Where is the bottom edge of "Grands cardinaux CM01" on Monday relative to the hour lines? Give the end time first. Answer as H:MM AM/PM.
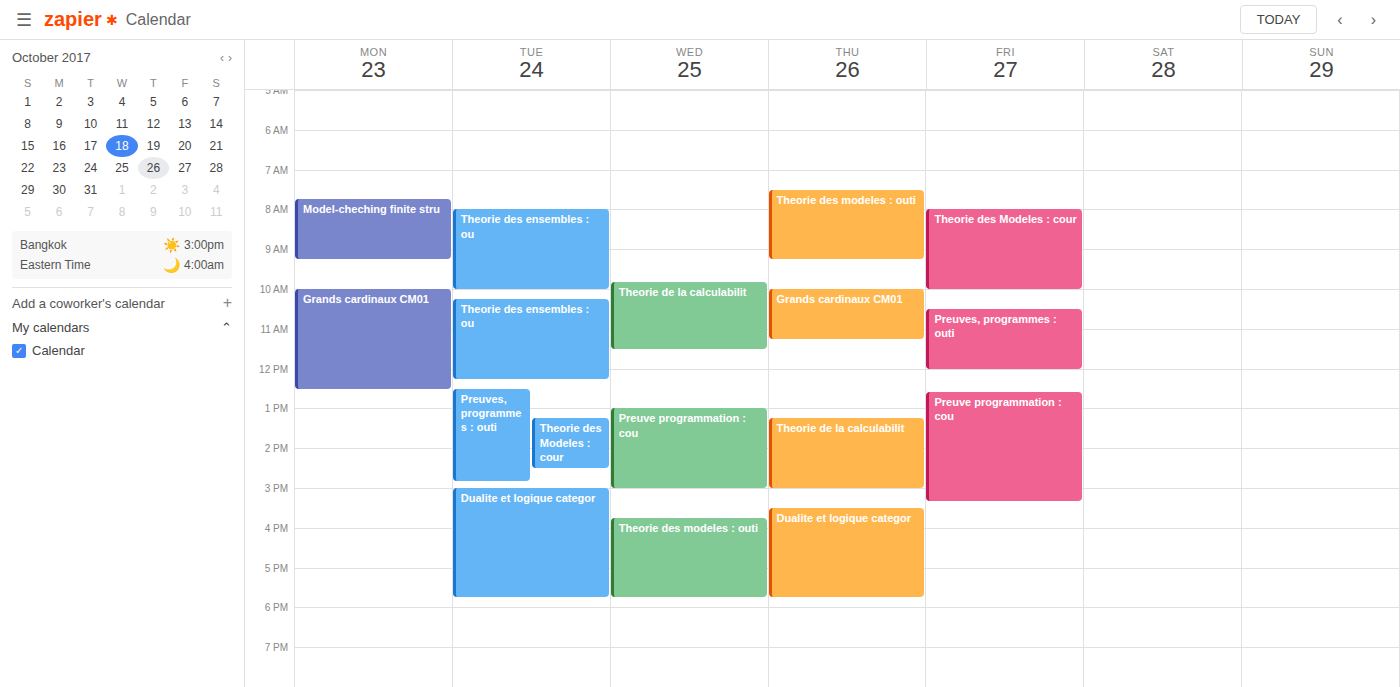
12:30 PM -- halfway between the 12 PM and 1 PM lines.